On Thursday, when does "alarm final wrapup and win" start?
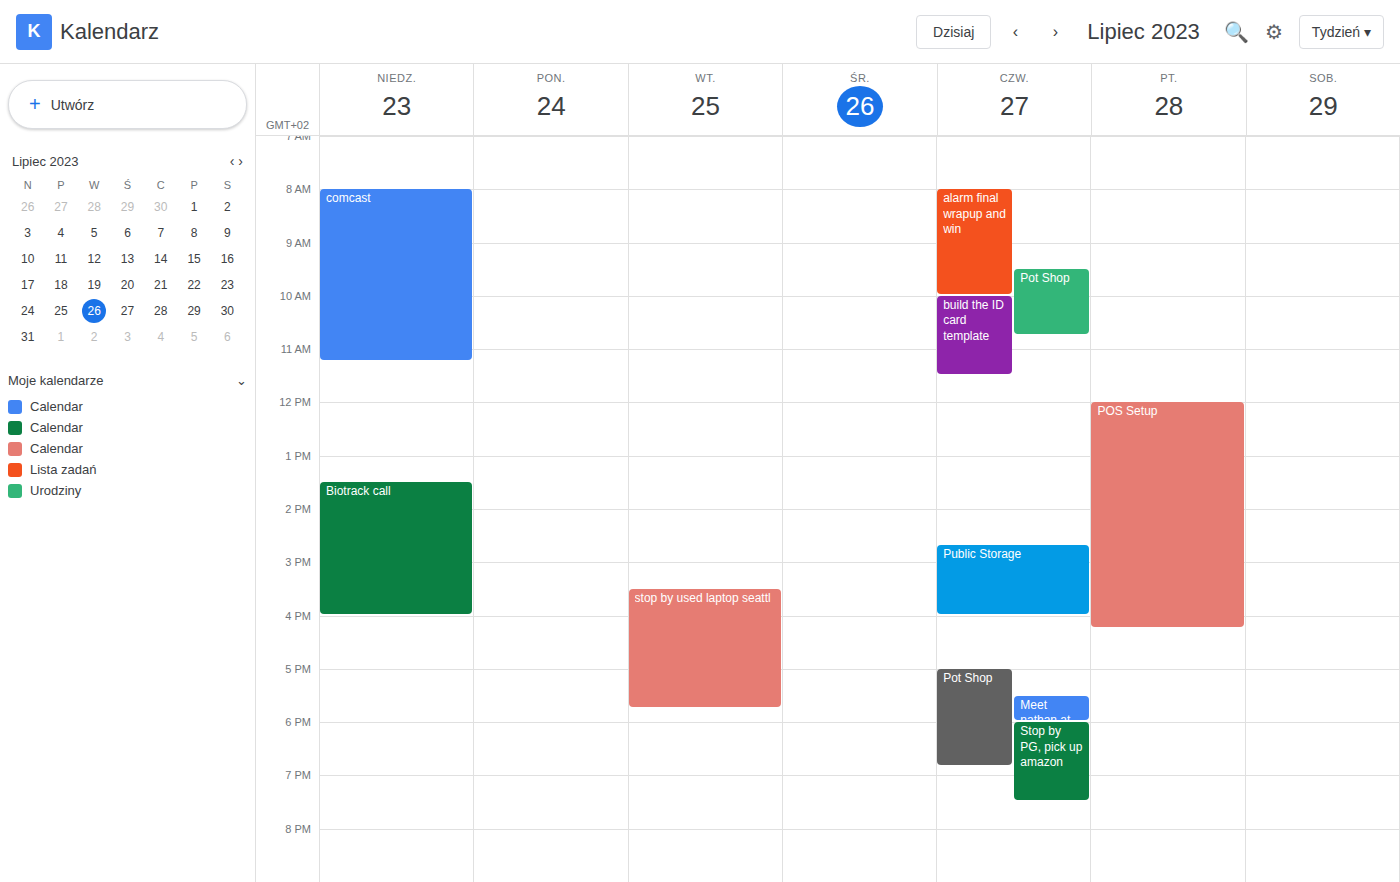
8:00 AM